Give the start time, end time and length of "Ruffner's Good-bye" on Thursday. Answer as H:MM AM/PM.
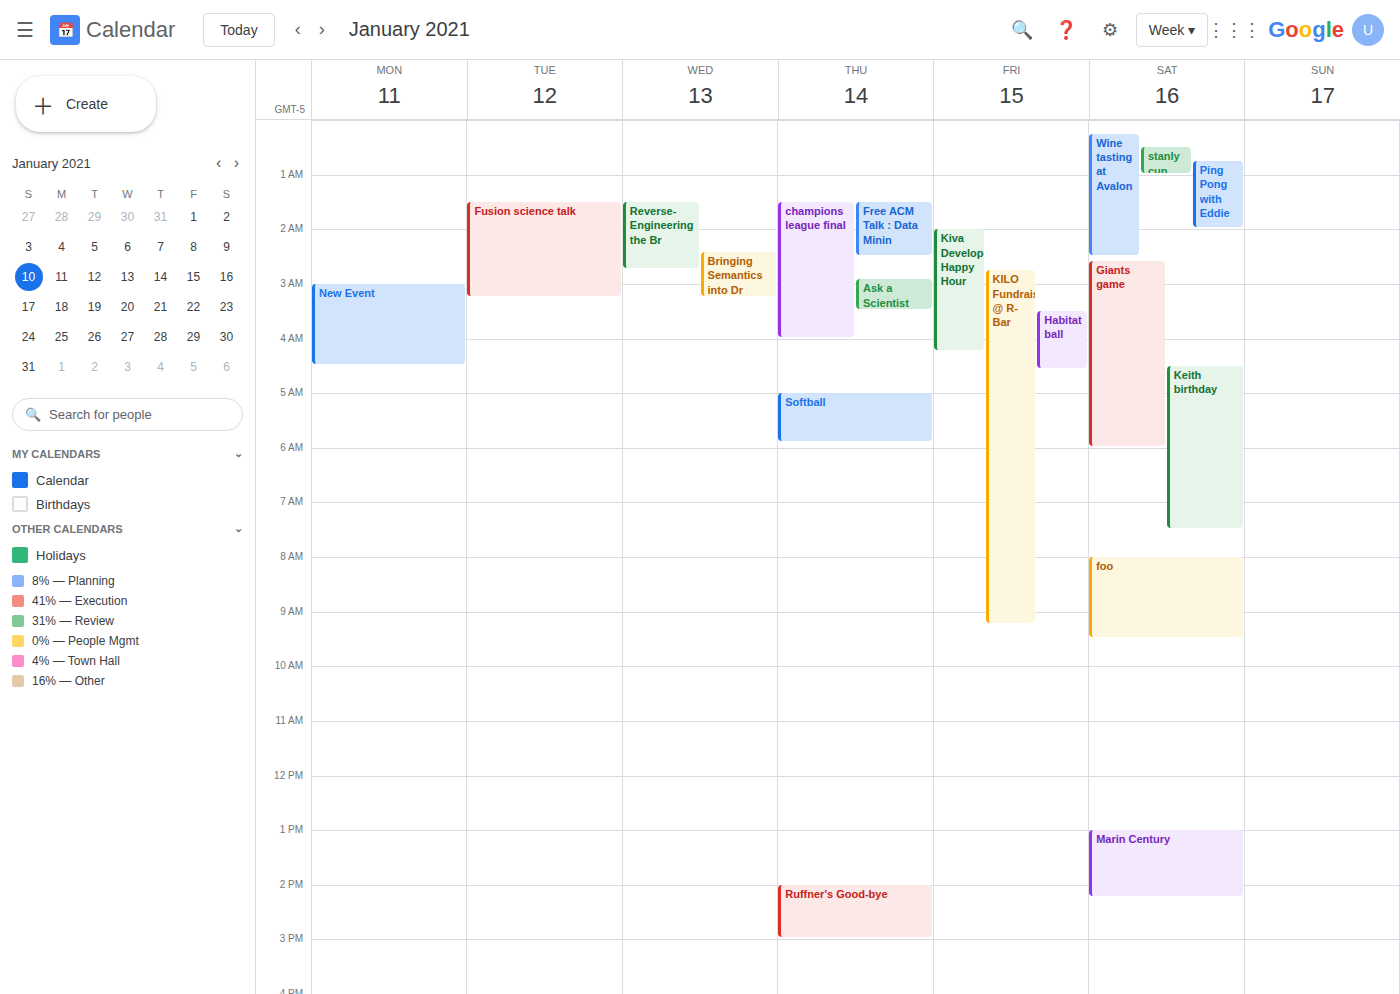
2:00 PM to 3:00 PM, 1 hour